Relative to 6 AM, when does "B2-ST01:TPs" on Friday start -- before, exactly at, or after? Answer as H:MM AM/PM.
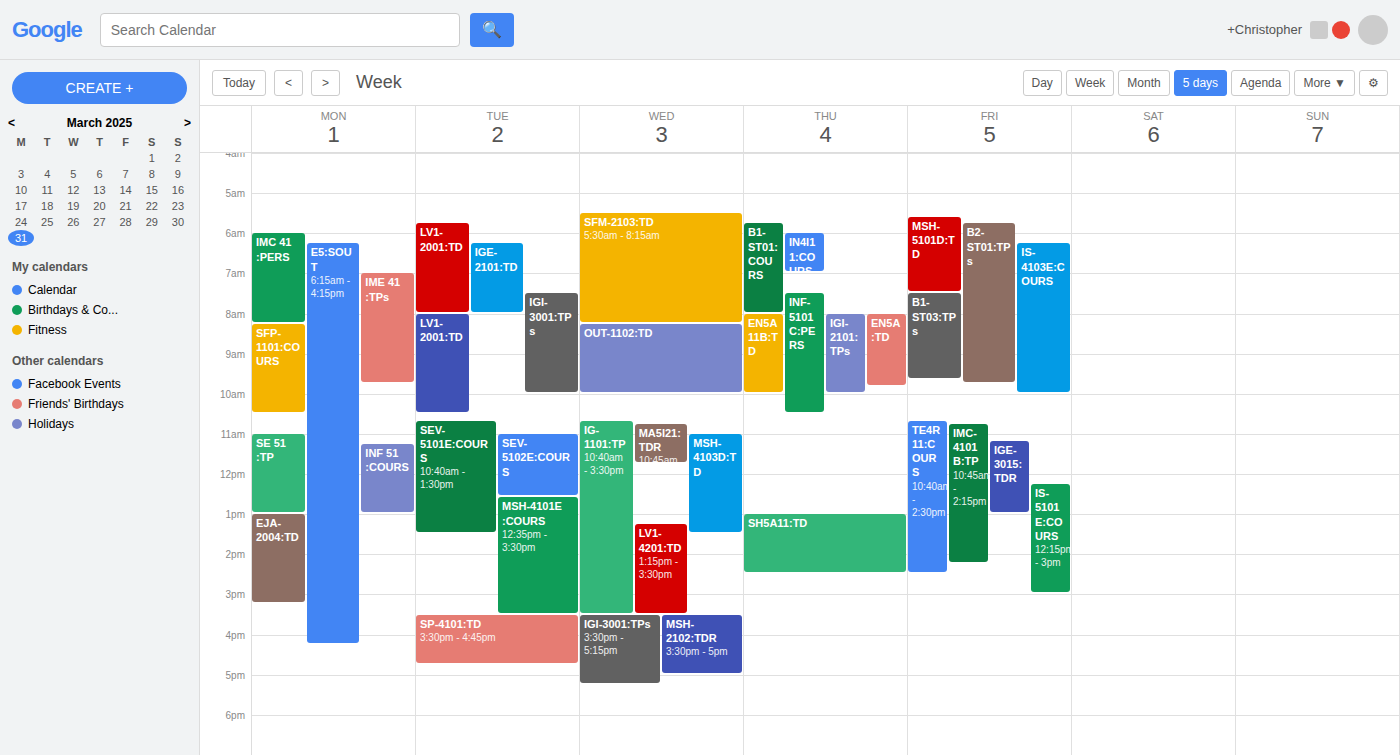
5:45 AM -- before 6 AM, 15 minutes above the 6 AM line.